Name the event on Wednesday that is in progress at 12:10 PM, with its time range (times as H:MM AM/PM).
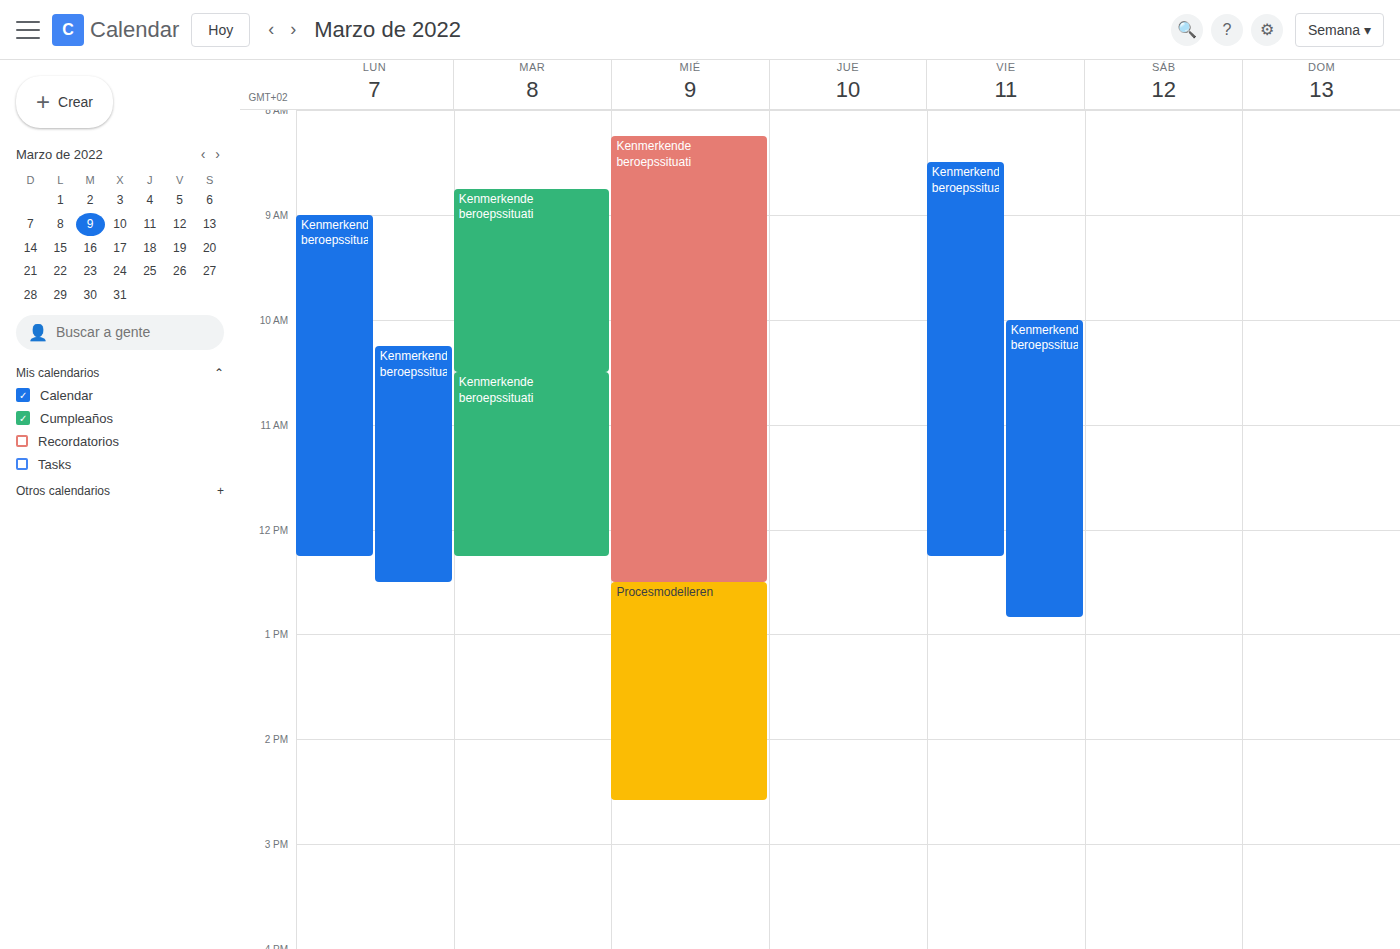
"Kenmerkende beroepssituati", 8:15 AM to 12:30 PM